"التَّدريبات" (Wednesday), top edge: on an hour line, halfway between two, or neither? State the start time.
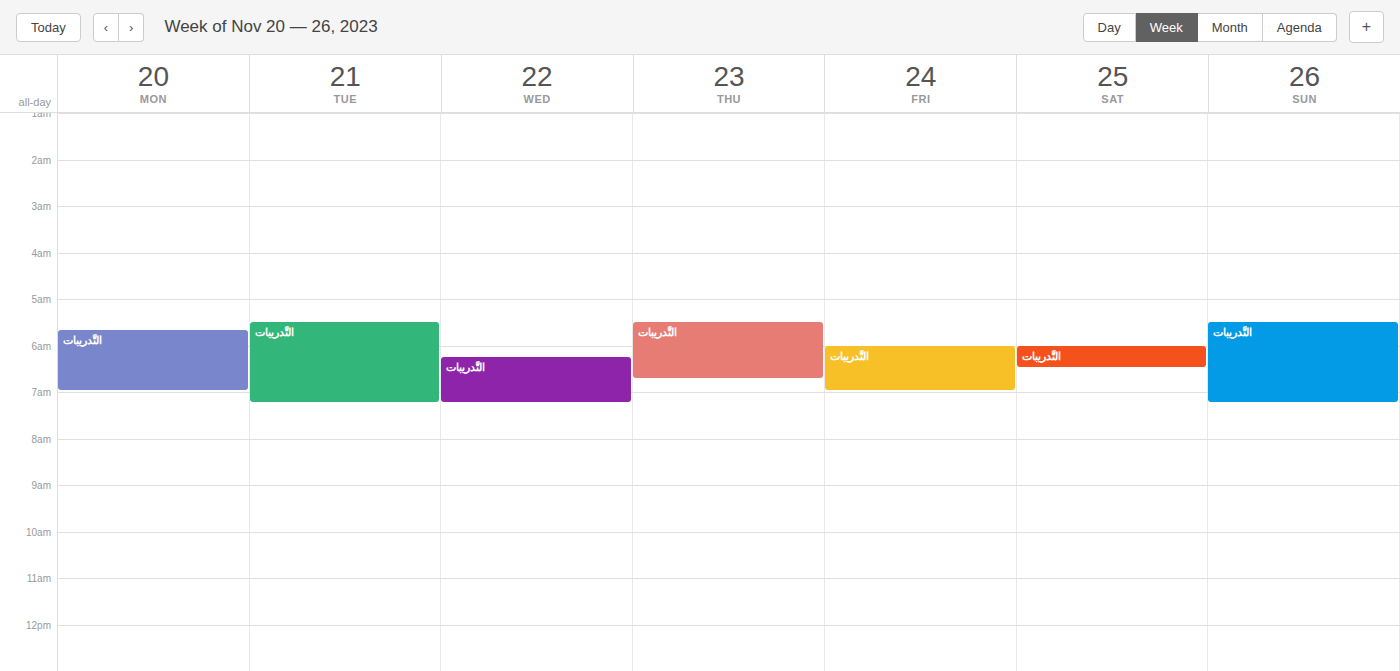
6:15 AM -- neither: a quarter of the way from the 6 AM line to the 7 AM line.